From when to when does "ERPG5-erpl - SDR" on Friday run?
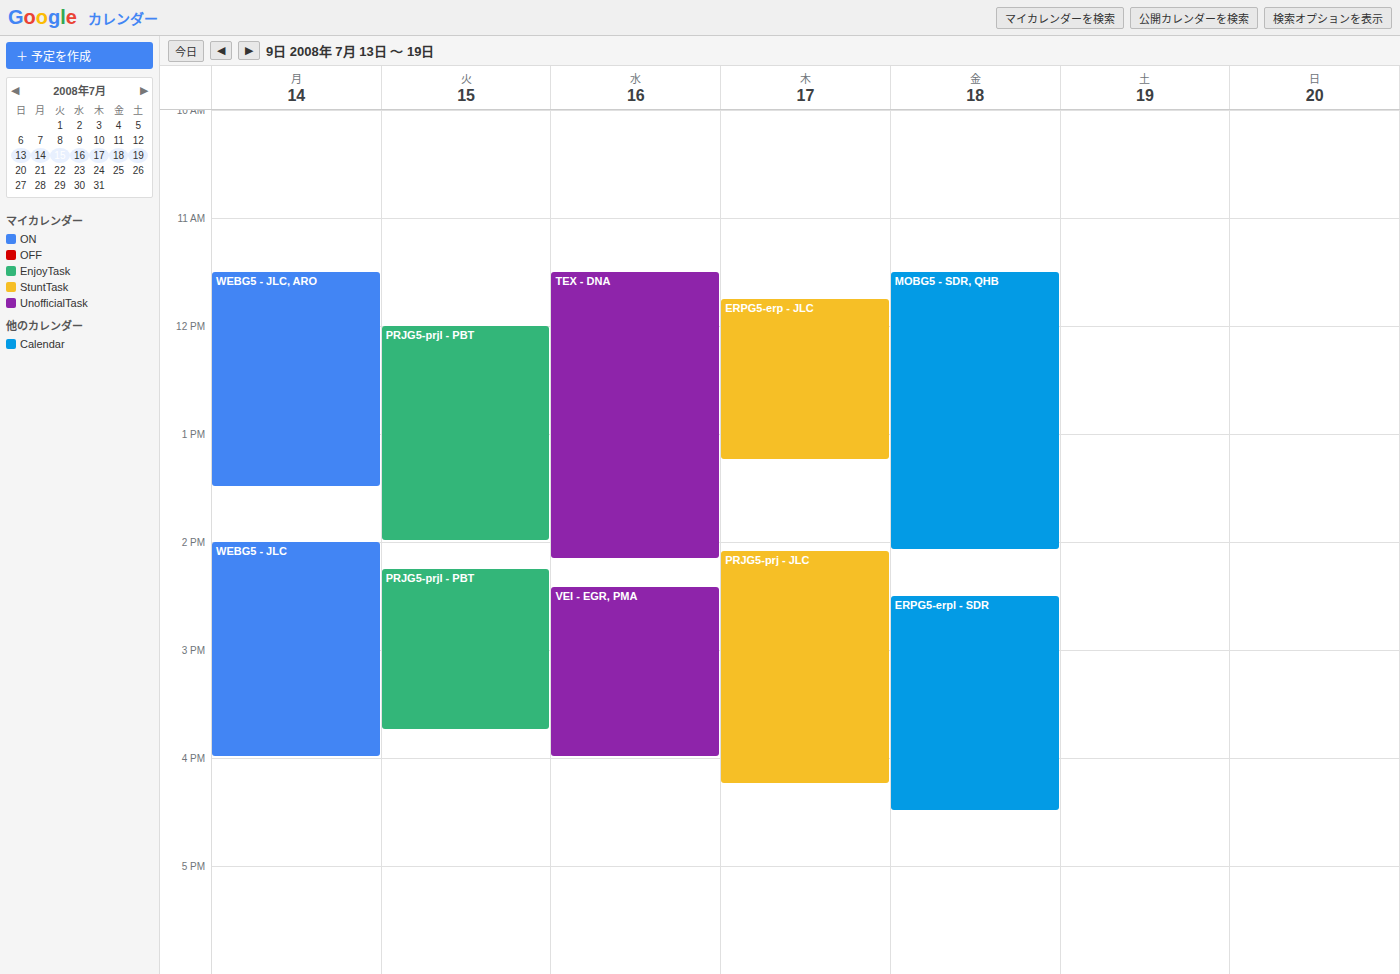
2:30 PM to 4:30 PM